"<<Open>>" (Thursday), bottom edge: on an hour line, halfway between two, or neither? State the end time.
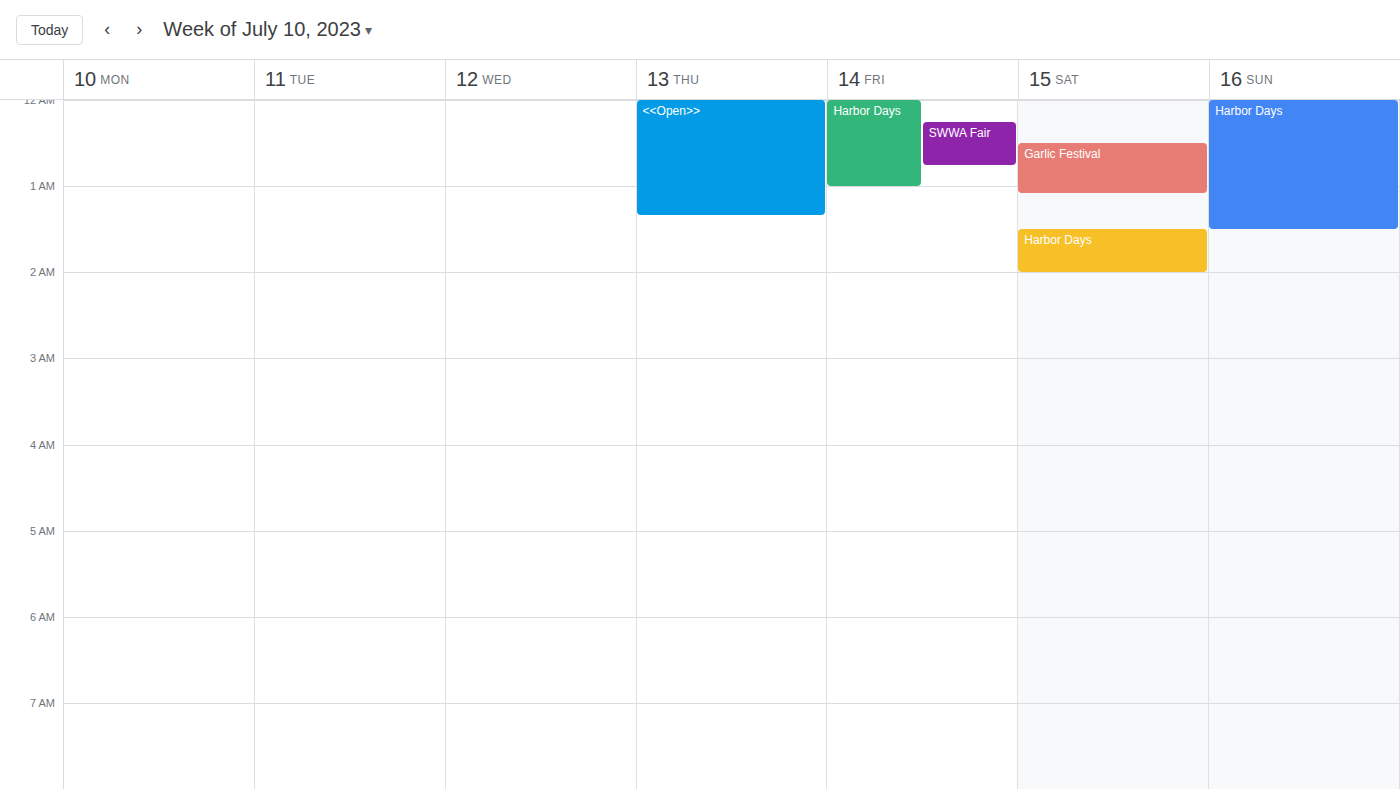
1:20 AM -- neither: 20 minutes below the 1 AM line and 40 minutes above the 2 AM line.